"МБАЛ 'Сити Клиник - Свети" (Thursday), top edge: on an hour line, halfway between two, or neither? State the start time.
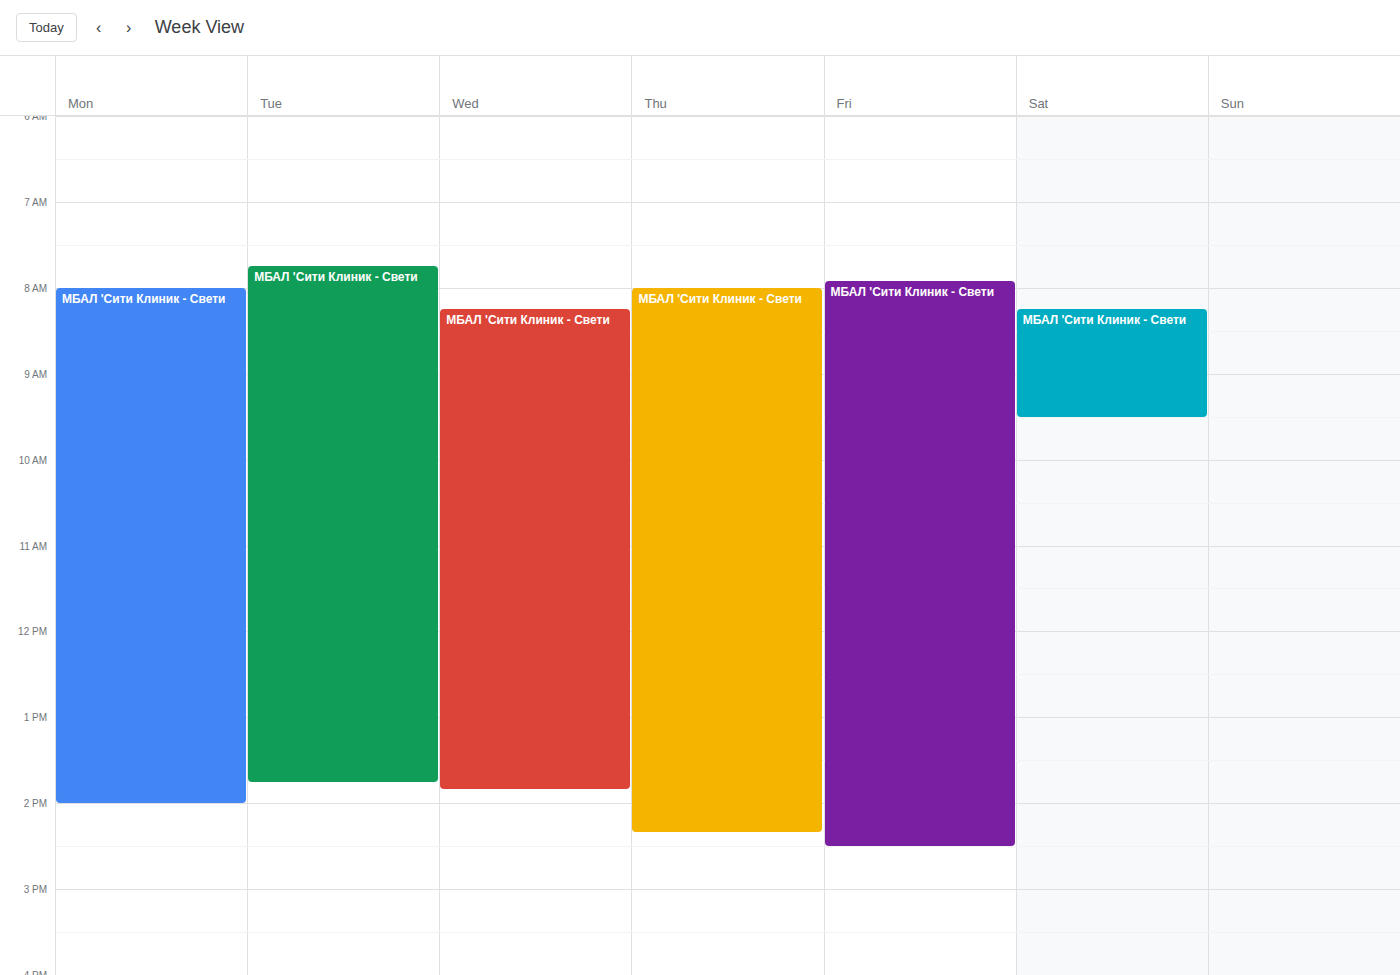
8:00 AM -- exactly on the 8 AM line.